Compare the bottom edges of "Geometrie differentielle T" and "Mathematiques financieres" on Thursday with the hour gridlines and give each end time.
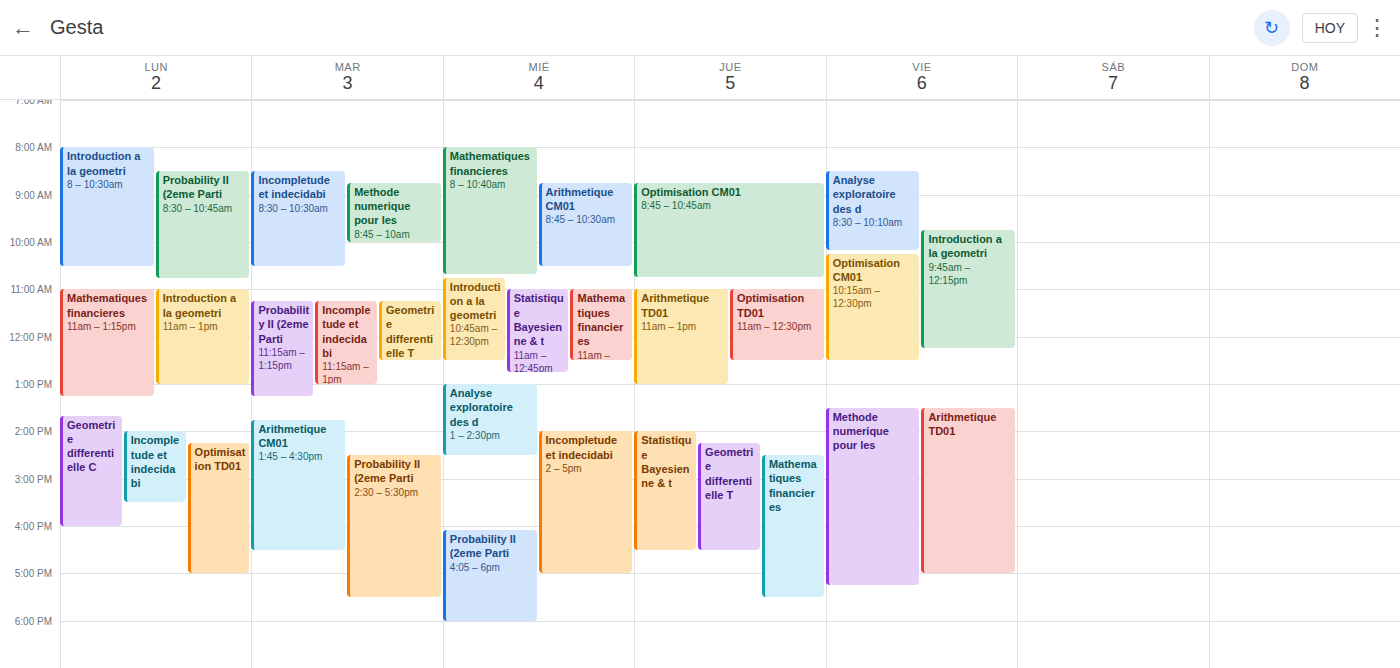
"Geometrie differentielle T": 4:30 PM, halfway between the 4 PM and 5 PM lines. "Mathematiques financieres": 5:30 PM, halfway between the 5 PM and 6 PM lines.